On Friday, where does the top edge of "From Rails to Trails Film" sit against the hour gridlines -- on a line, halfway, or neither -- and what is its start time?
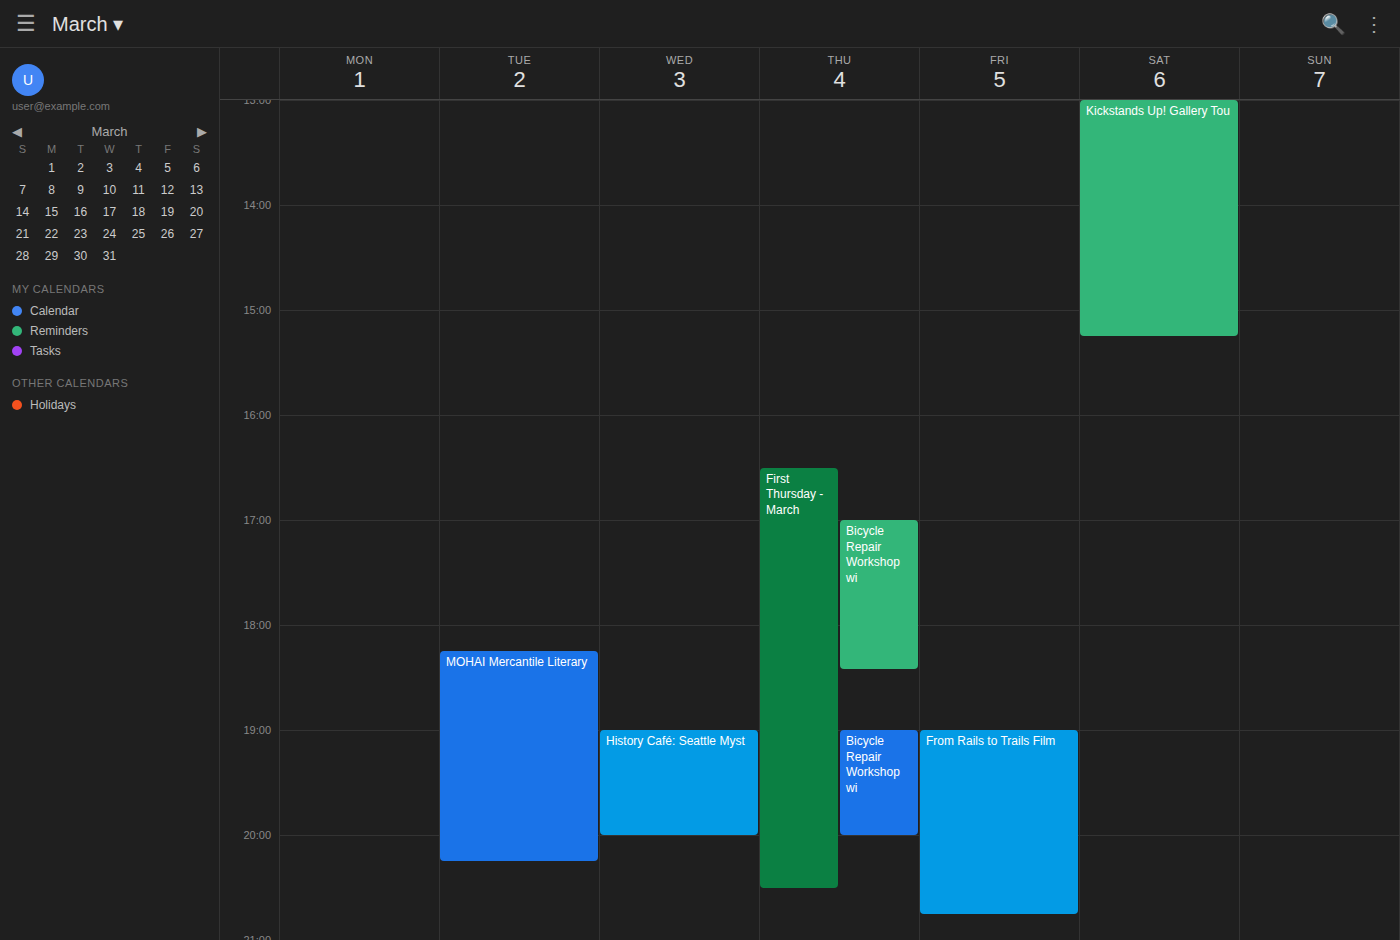
7:00 PM -- exactly on the 7 PM line.